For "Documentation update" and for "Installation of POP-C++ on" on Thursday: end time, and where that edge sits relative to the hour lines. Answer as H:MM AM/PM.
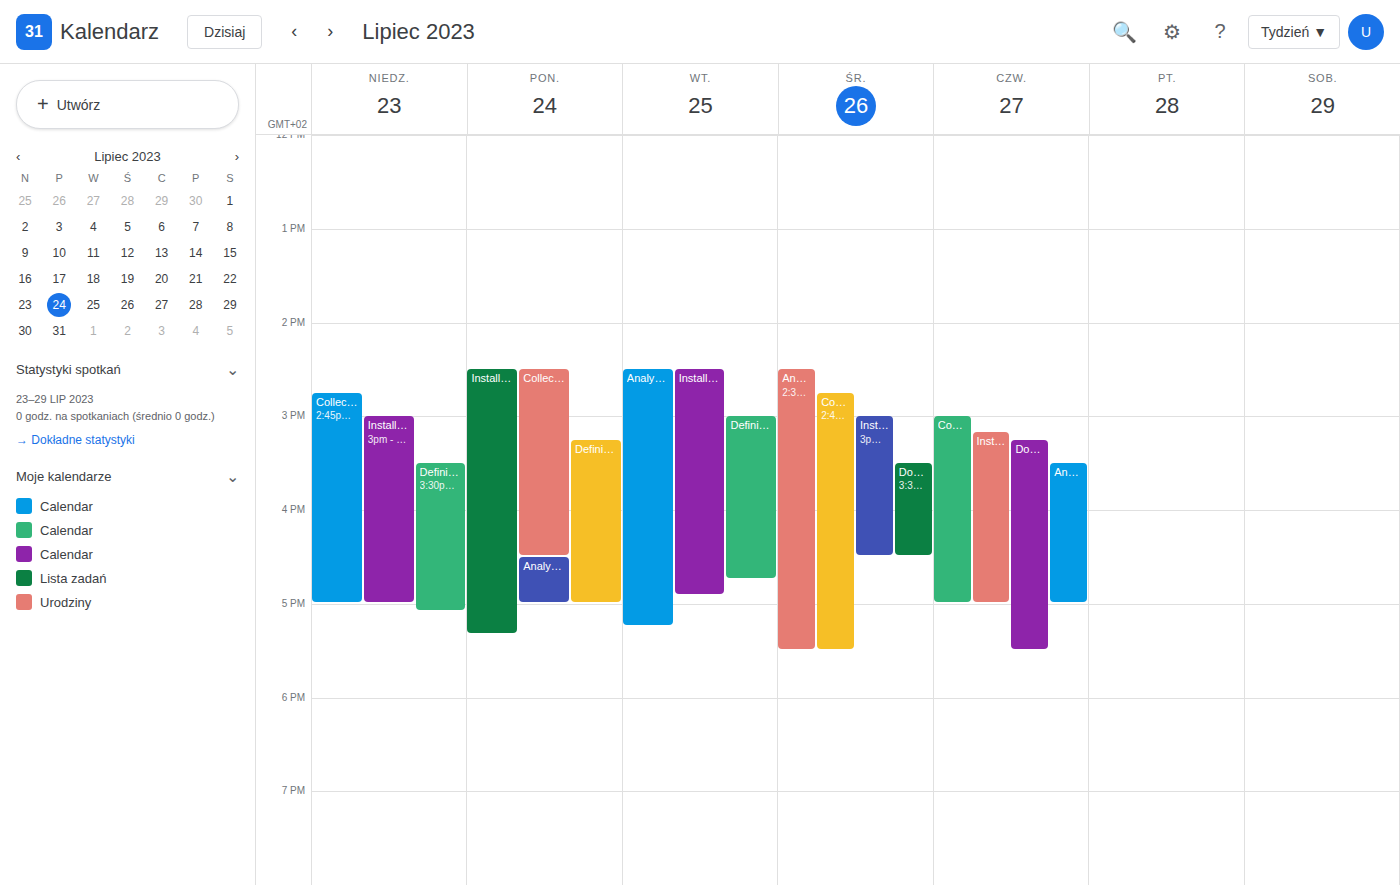
"Documentation update": 5:30 PM, halfway between the 5 PM and 6 PM lines. "Installation of POP-C++ on": 5:00 PM, exactly on the 5 PM line.